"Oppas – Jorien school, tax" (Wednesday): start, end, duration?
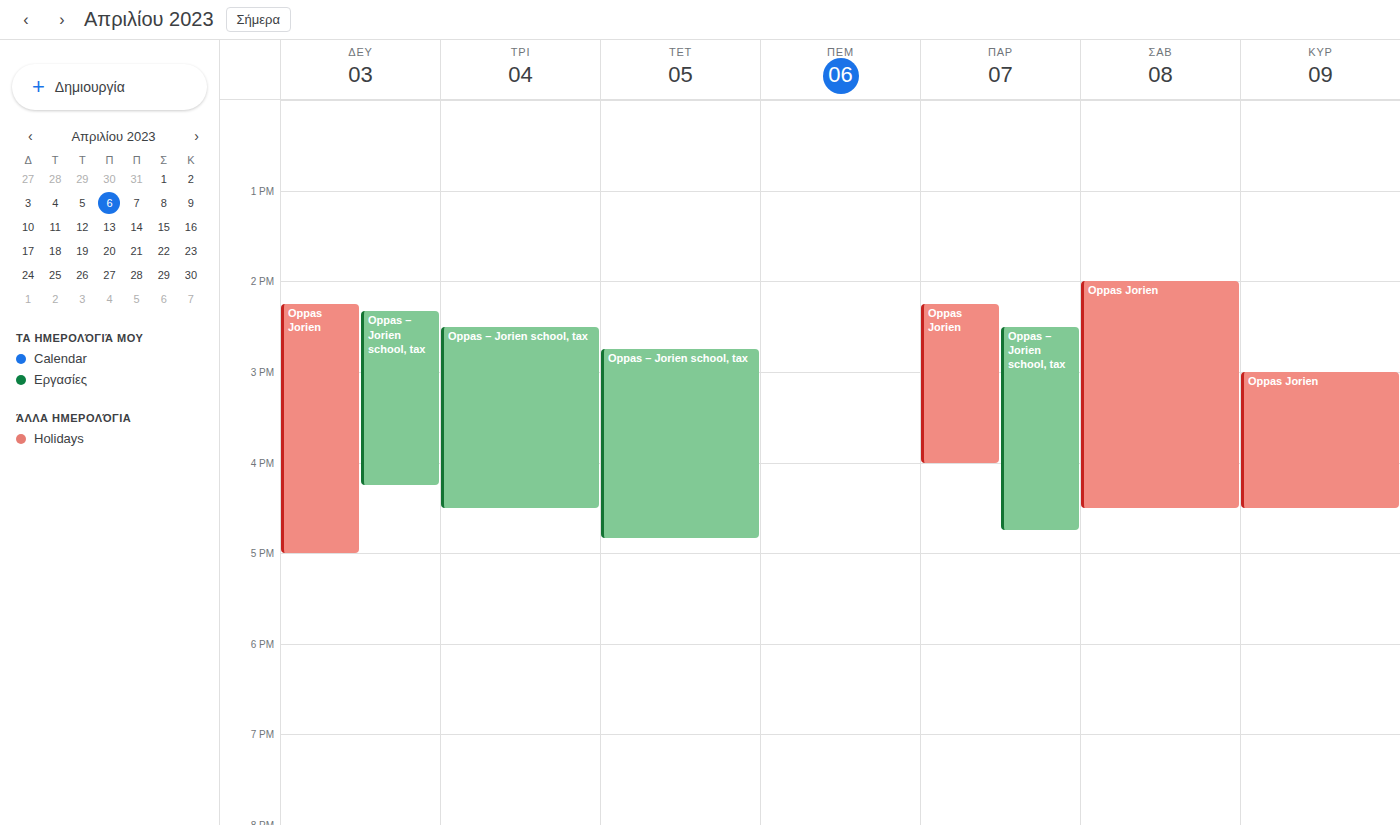
2:45 PM to 4:50 PM, 2 hours 5 minutes